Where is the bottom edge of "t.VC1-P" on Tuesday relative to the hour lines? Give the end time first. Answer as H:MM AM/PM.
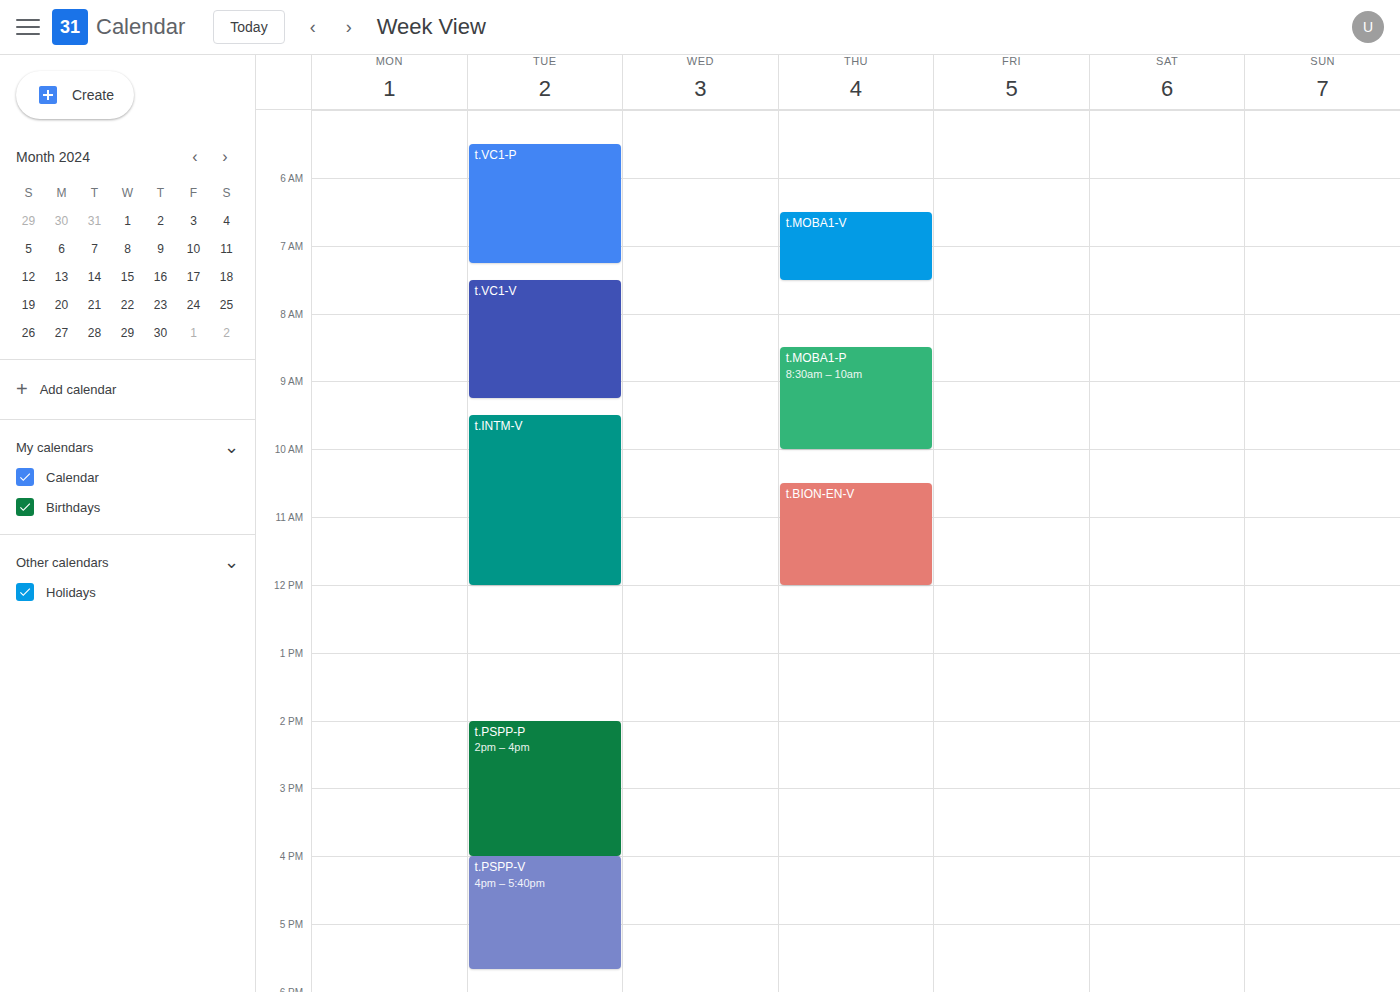
7:15 AM -- neither: a quarter of the way from the 7 AM line to the 8 AM line.